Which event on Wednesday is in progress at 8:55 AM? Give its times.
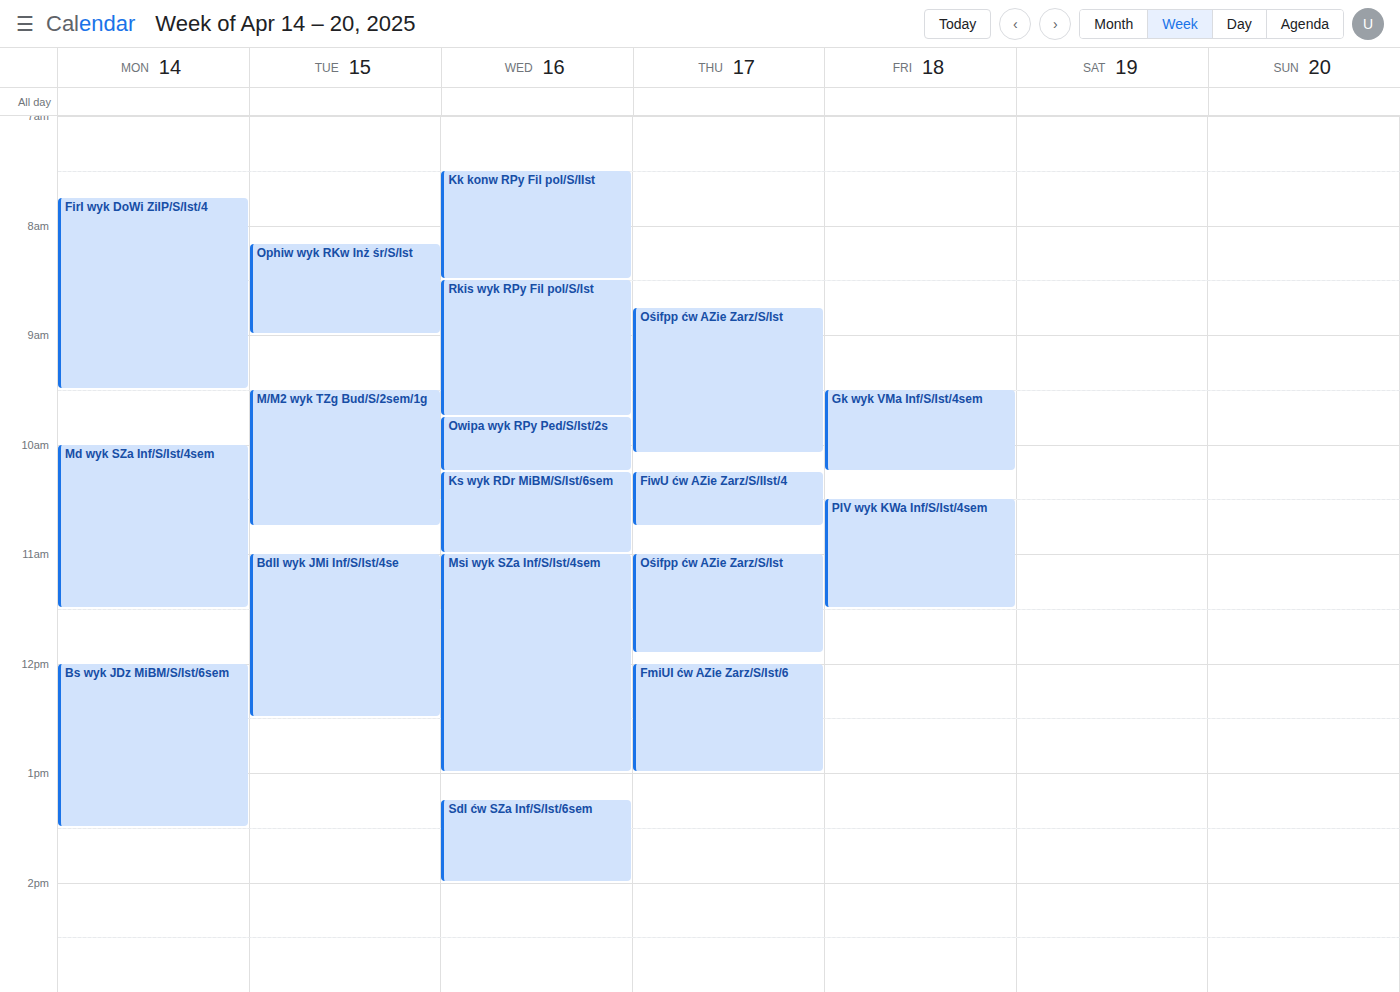
"Rkis wyk RPy Fil pol/S/Ist", 8:30 AM to 9:45 AM